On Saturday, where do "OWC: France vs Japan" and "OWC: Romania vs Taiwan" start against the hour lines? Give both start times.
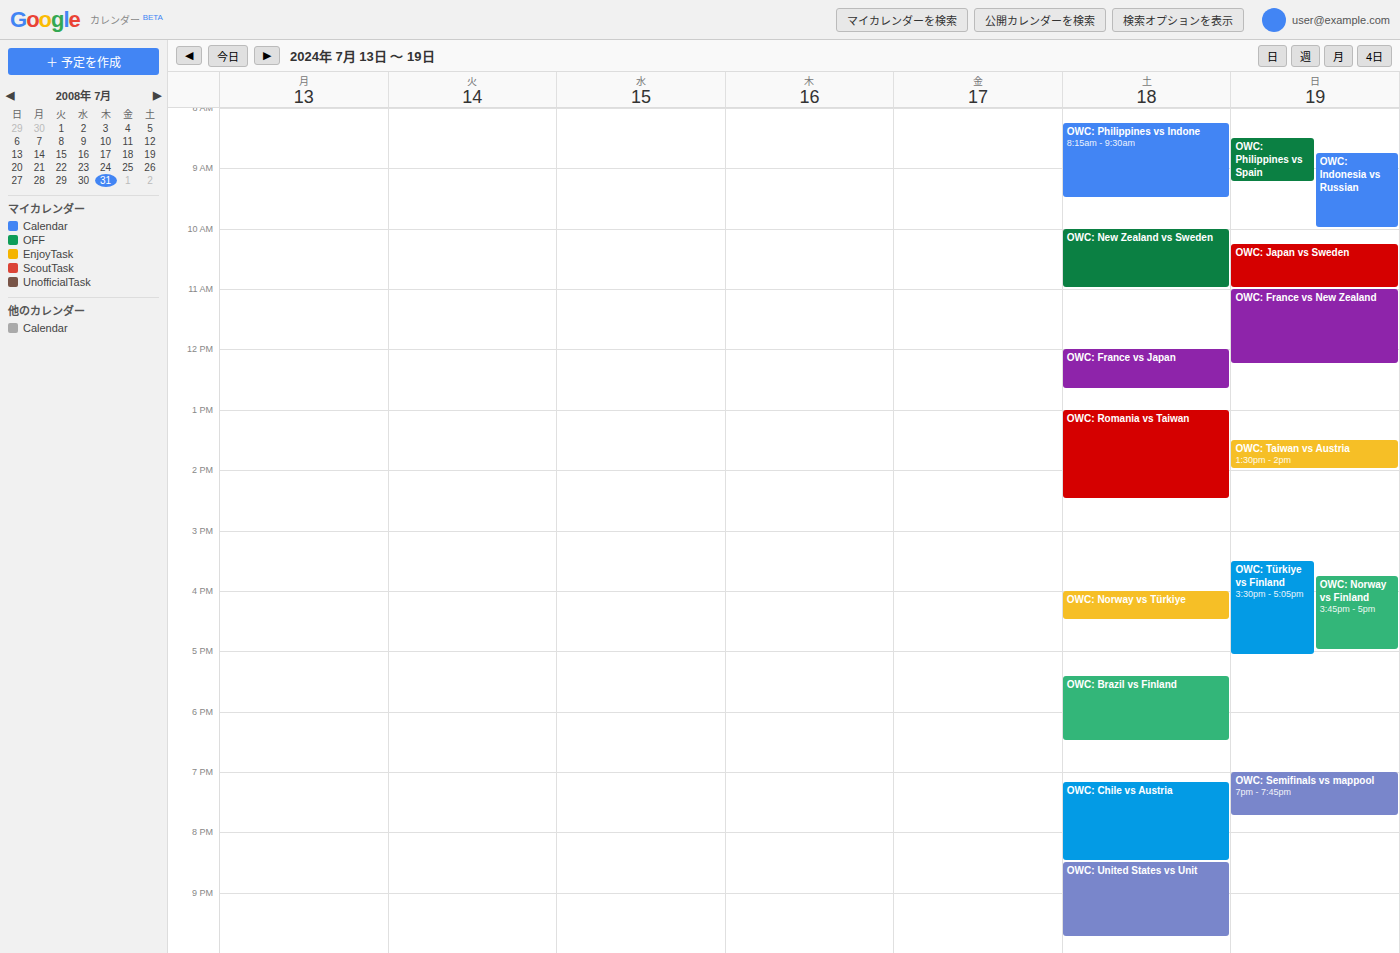
"OWC: France vs Japan": 12:00 PM, exactly on the 12 PM line. "OWC: Romania vs Taiwan": 1:00 PM, exactly on the 1 PM line.